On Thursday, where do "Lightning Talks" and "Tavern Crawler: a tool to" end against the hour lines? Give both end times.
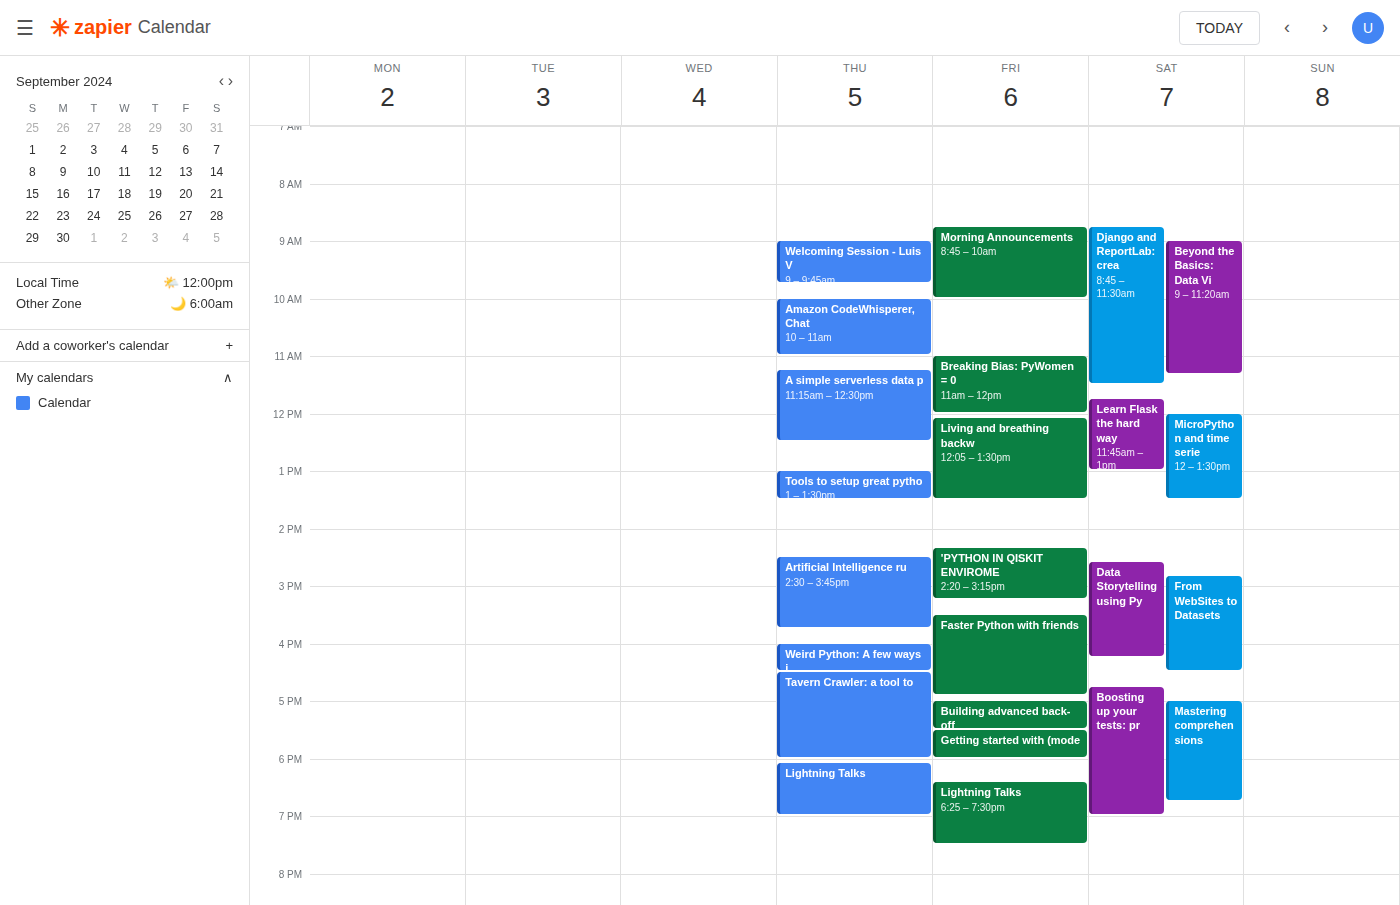
"Lightning Talks": 7:00 PM, exactly on the 7 PM line. "Tavern Crawler: a tool to": 6:00 PM, exactly on the 6 PM line.